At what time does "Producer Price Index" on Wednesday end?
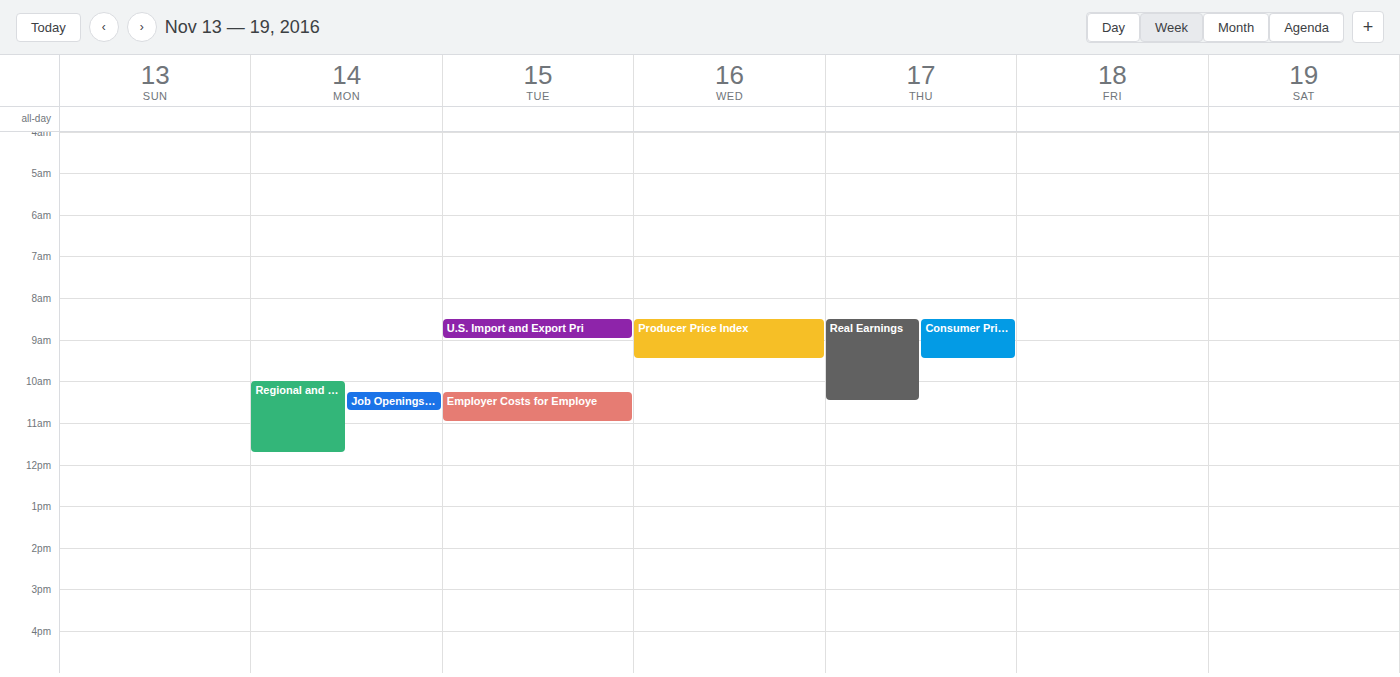
9:30 AM